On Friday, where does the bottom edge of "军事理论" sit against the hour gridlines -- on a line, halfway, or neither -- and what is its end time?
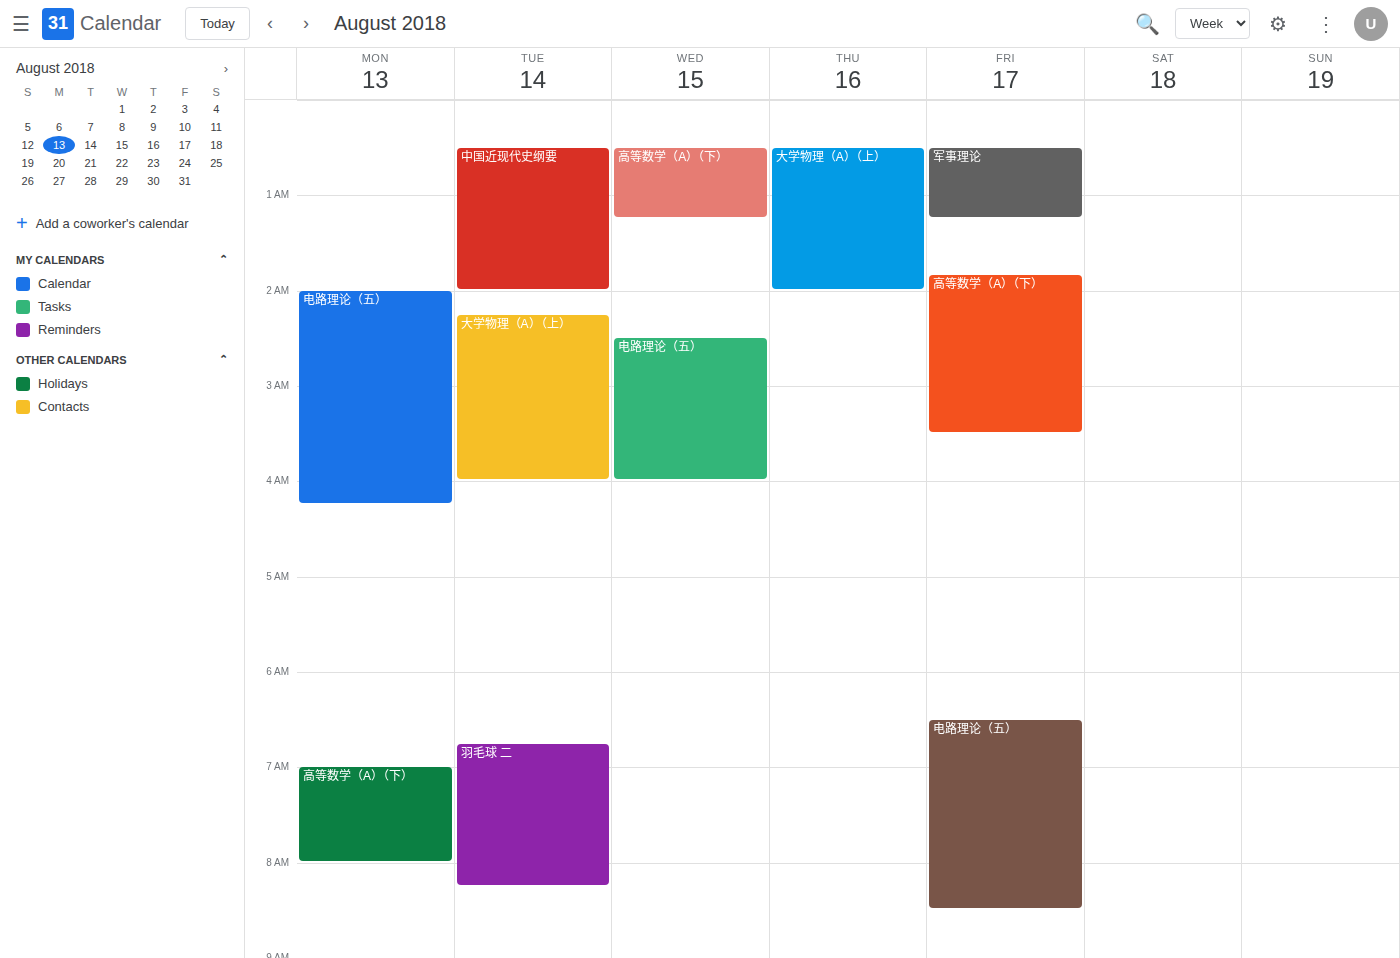
1:15 AM -- neither: a quarter of the way from the 1 AM line to the 2 AM line.